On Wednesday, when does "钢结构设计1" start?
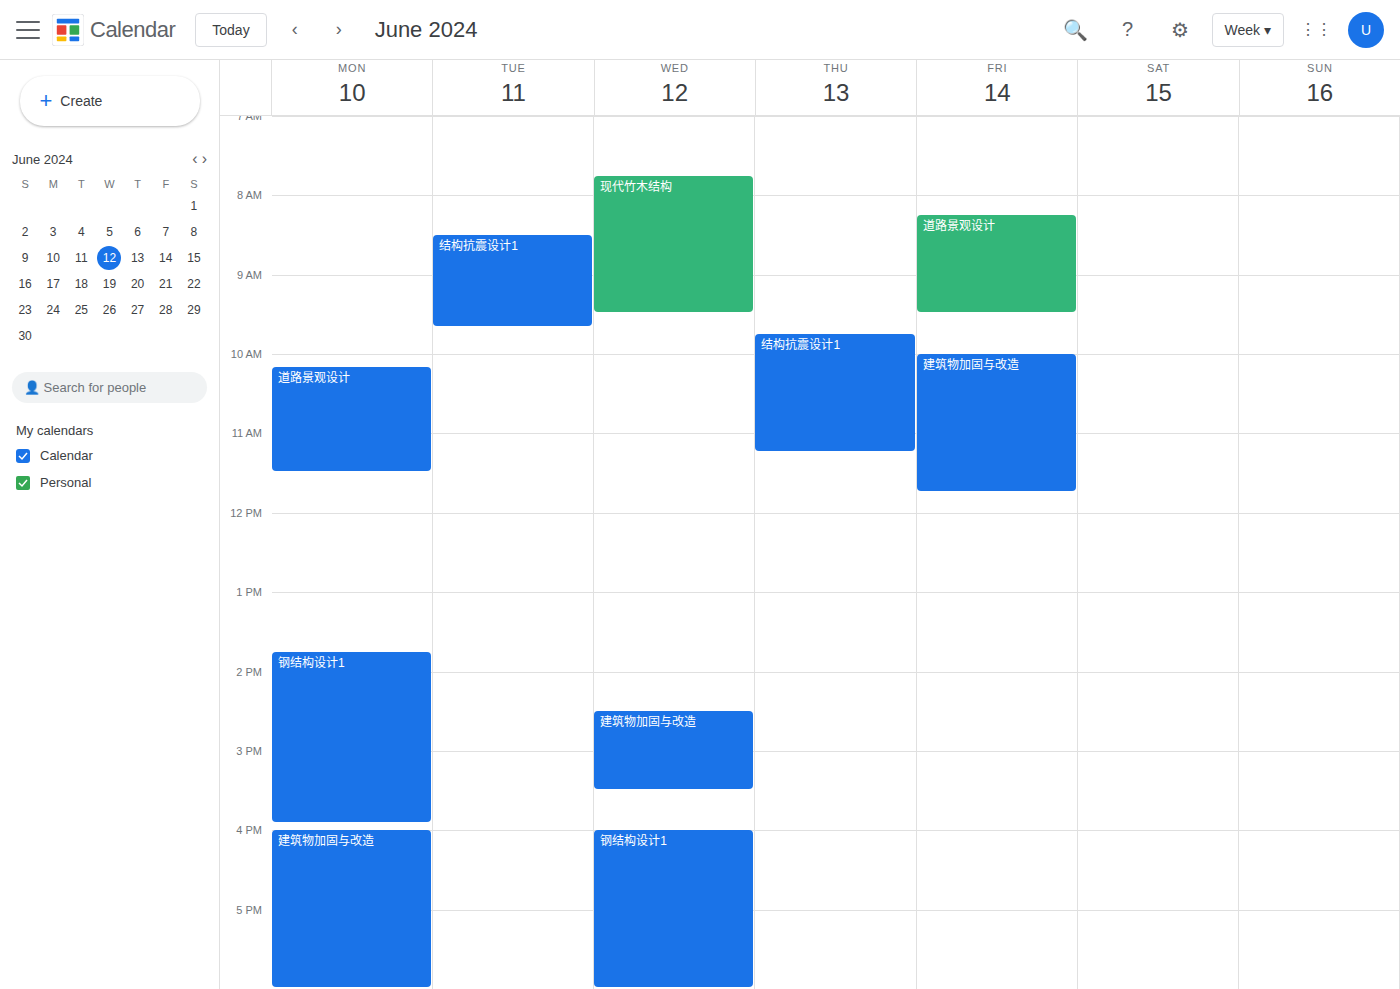
4:00 PM